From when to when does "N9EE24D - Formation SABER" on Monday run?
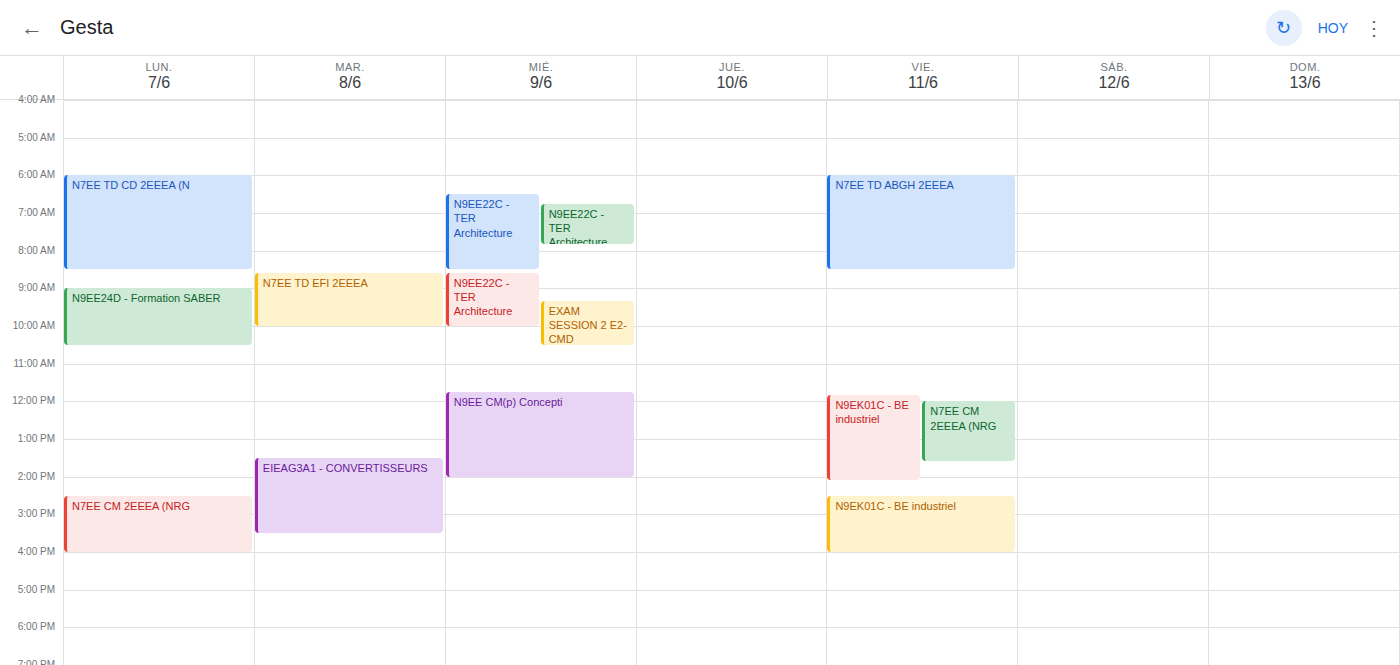
09:00 to 10:30